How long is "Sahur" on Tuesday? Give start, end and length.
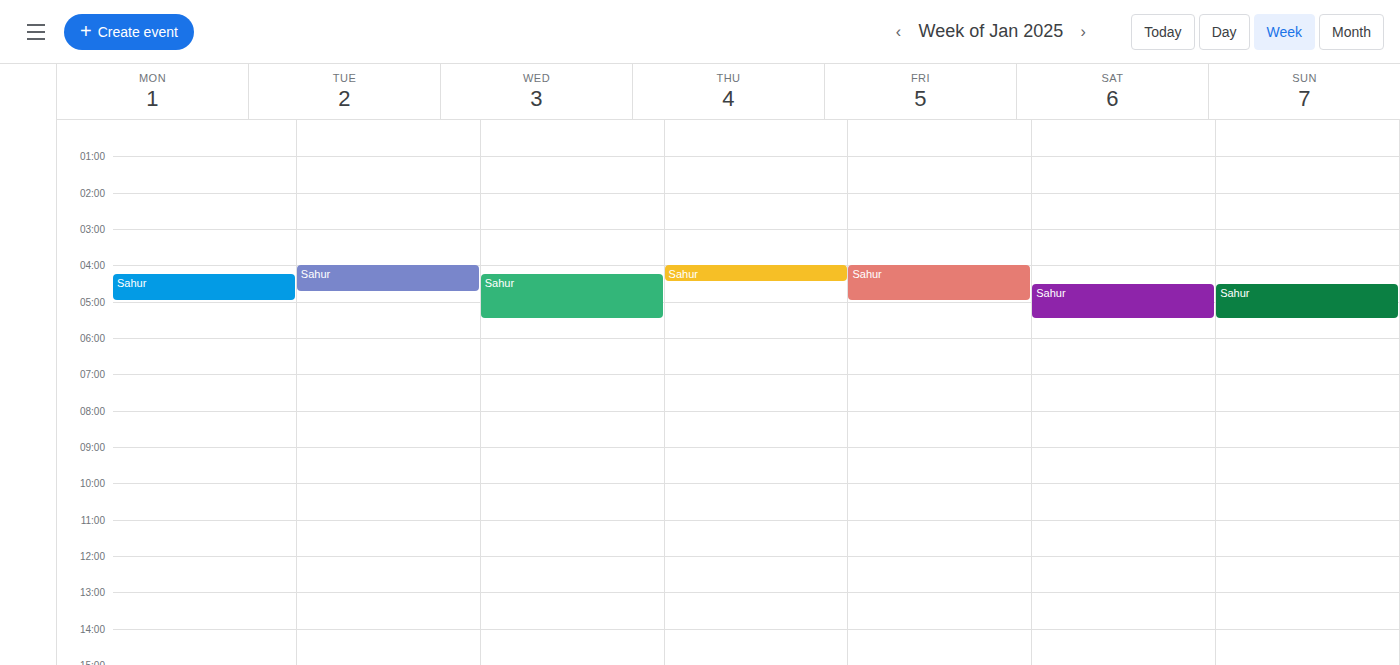
4:00 AM to 4:45 AM, 45 minutes